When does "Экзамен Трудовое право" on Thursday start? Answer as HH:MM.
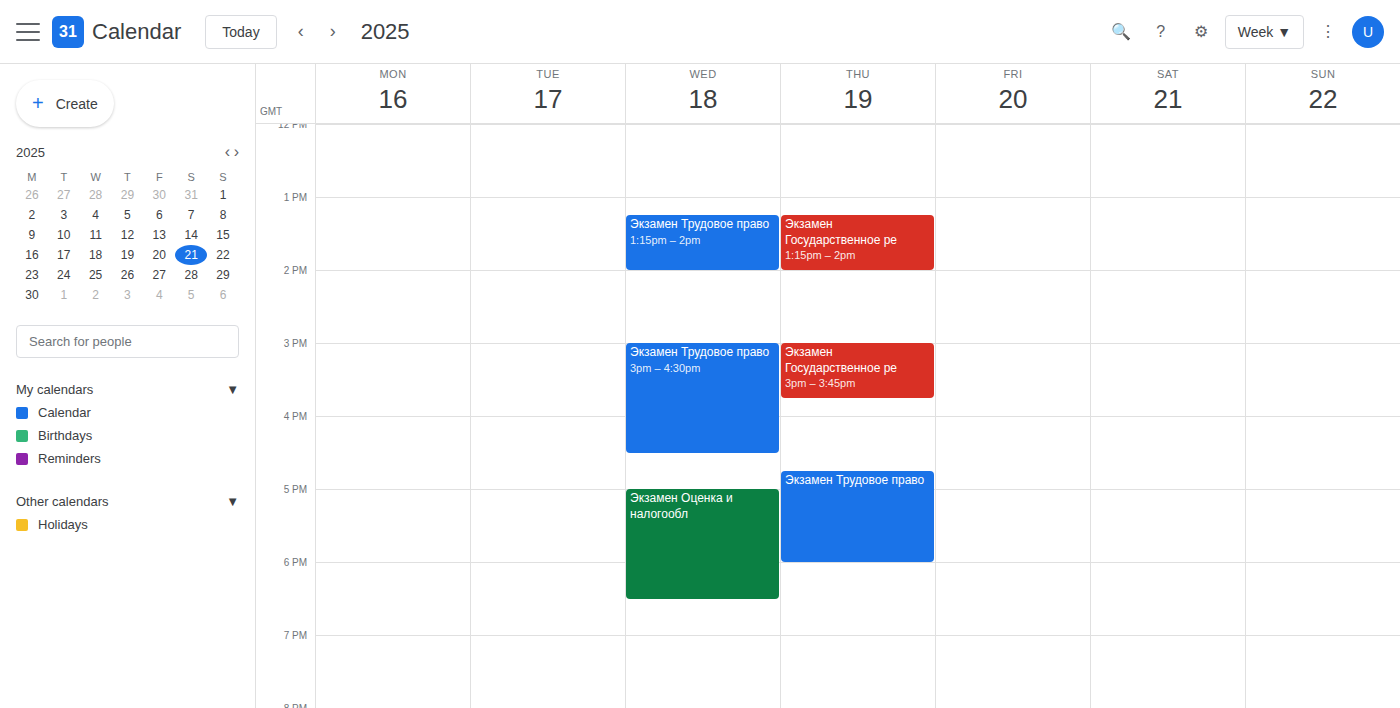
16:45